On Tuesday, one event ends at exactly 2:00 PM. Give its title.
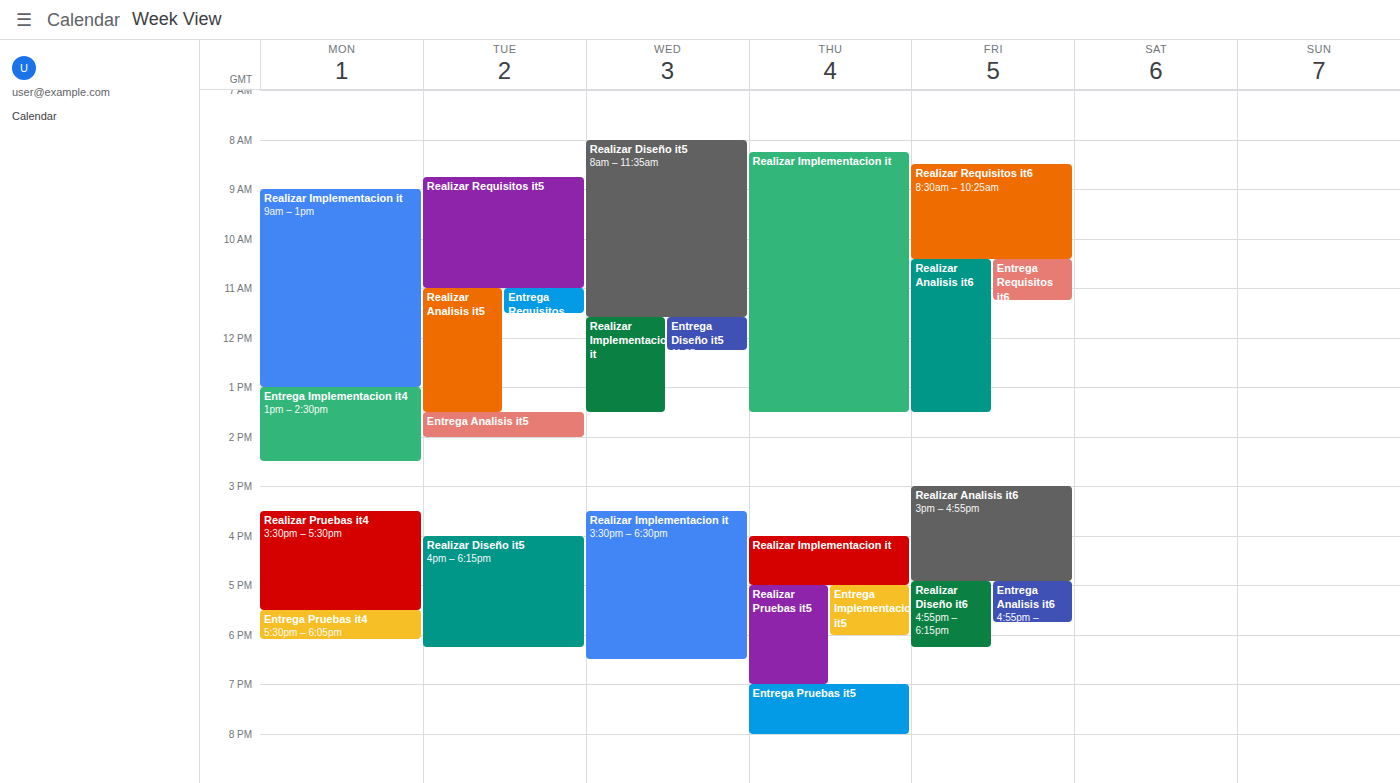
"Entrega Analisis it5"